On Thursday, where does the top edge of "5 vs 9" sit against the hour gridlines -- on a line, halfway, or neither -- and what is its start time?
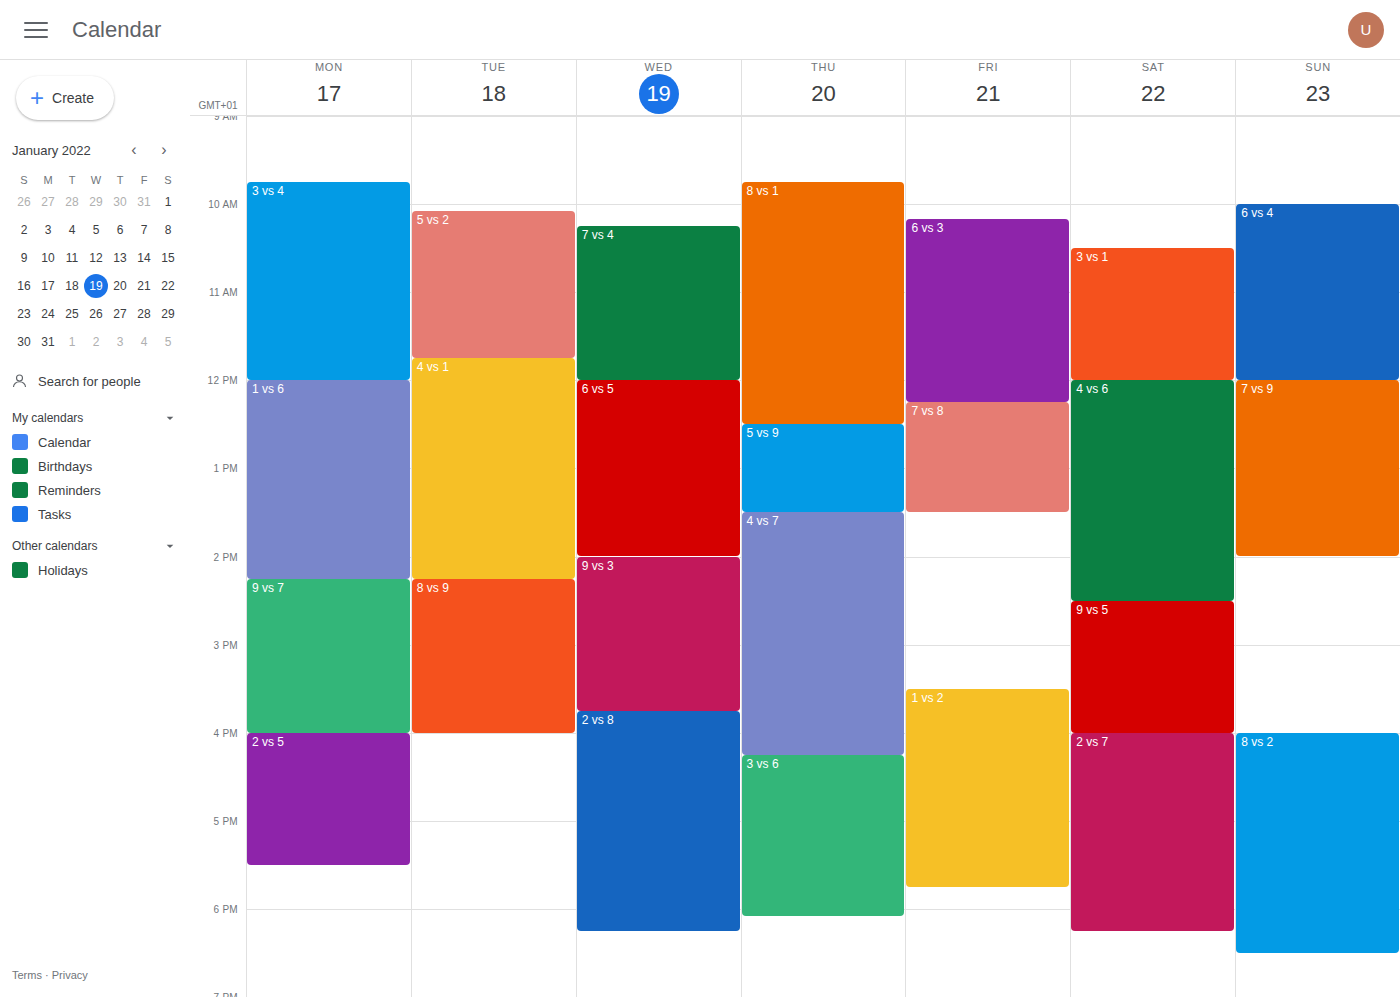
12:30 PM -- halfway between the 12 PM and 1 PM lines.